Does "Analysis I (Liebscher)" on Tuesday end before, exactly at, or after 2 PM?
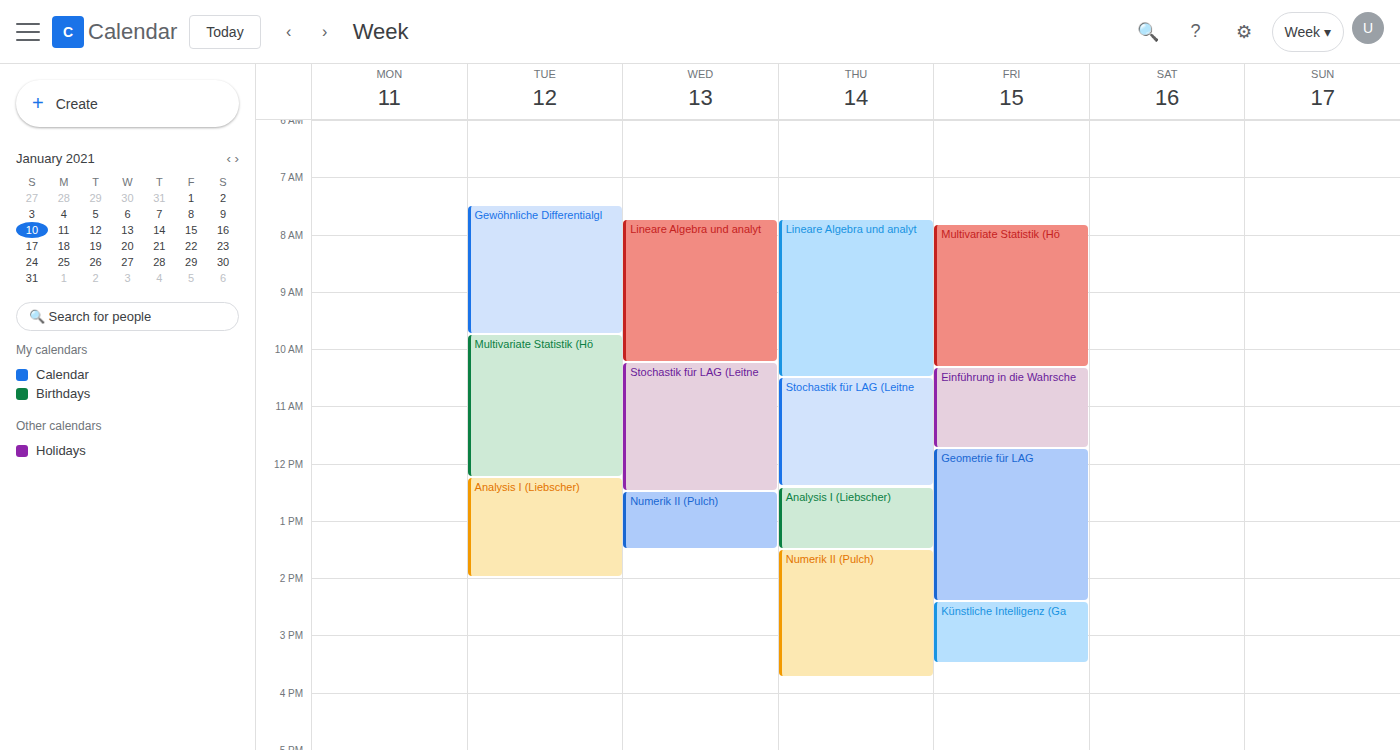
2:00 PM -- exactly at 2 PM, on the 2 PM line.